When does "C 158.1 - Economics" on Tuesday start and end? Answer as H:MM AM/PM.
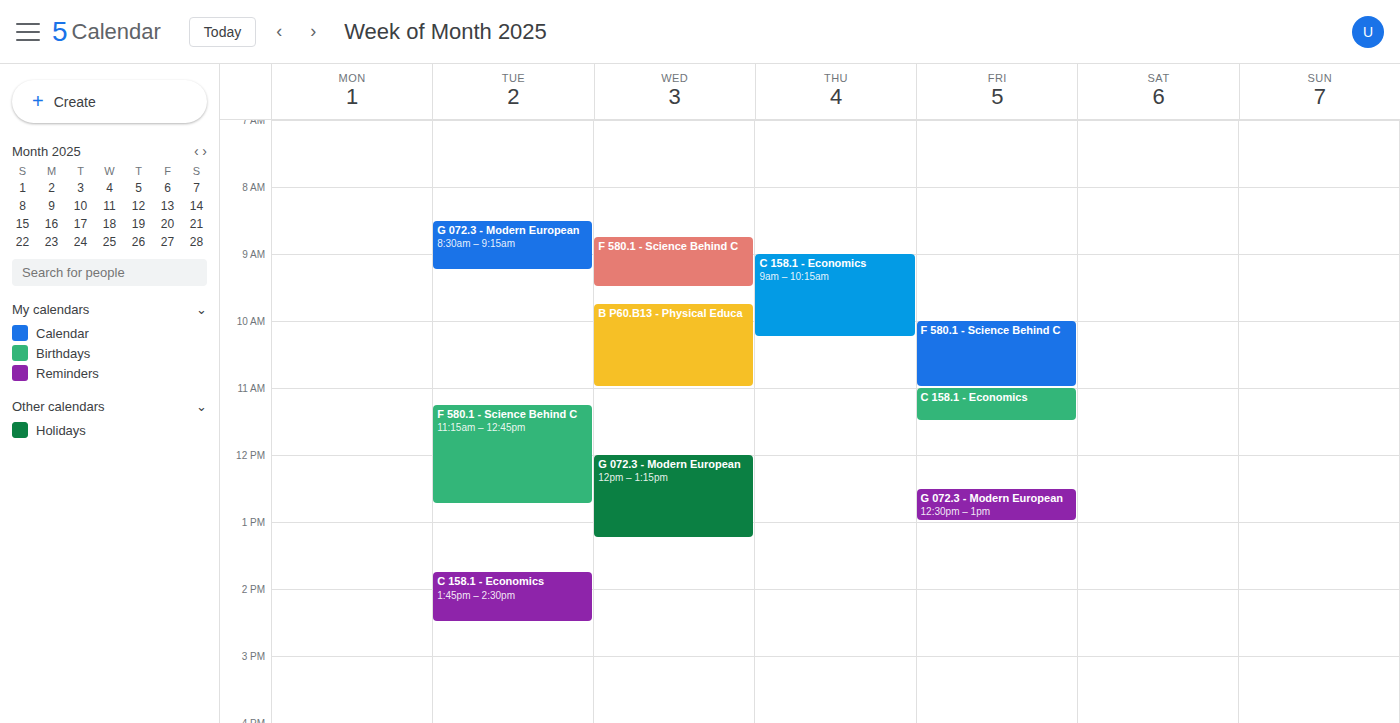
1:45 PM to 2:30 PM